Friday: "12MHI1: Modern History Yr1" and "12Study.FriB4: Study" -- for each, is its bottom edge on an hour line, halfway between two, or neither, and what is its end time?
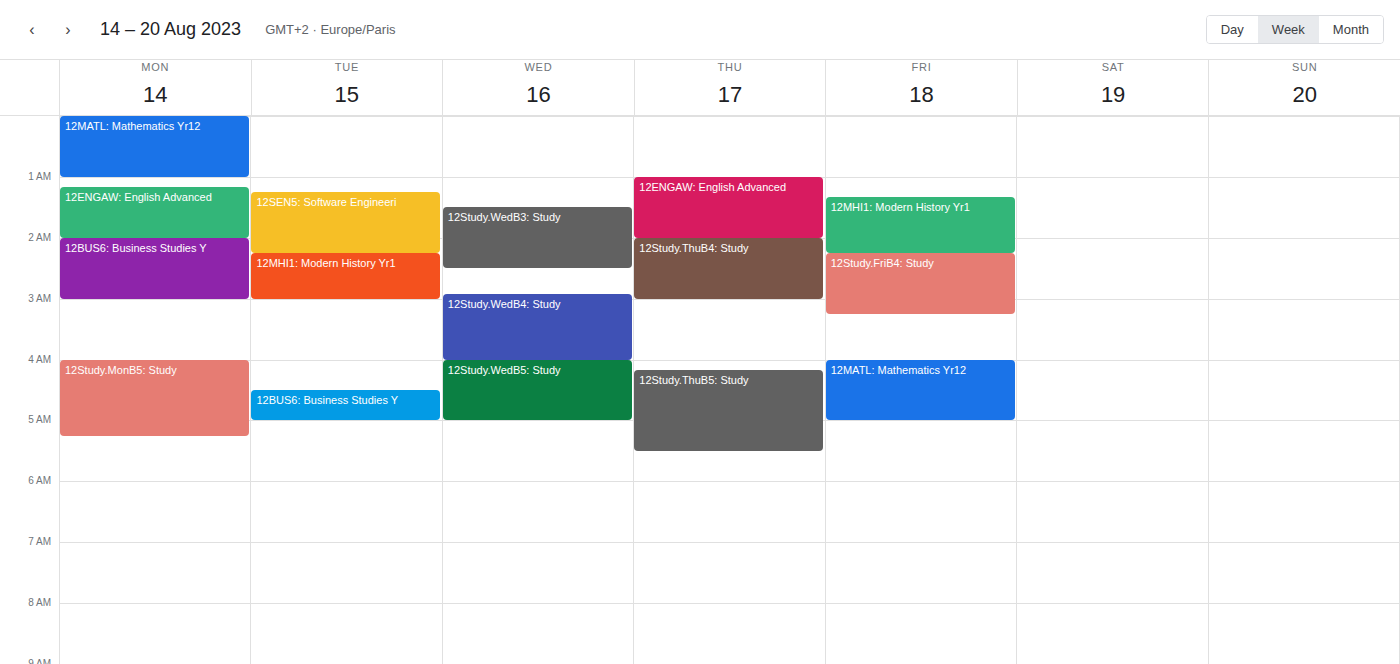
"12MHI1: Modern History Yr1": 2:15 AM, neither: a quarter of the way from the 2 AM line to the 3 AM line. "12Study.FriB4: Study": 3:15 AM, neither: a quarter of the way from the 3 AM line to the 4 AM line.